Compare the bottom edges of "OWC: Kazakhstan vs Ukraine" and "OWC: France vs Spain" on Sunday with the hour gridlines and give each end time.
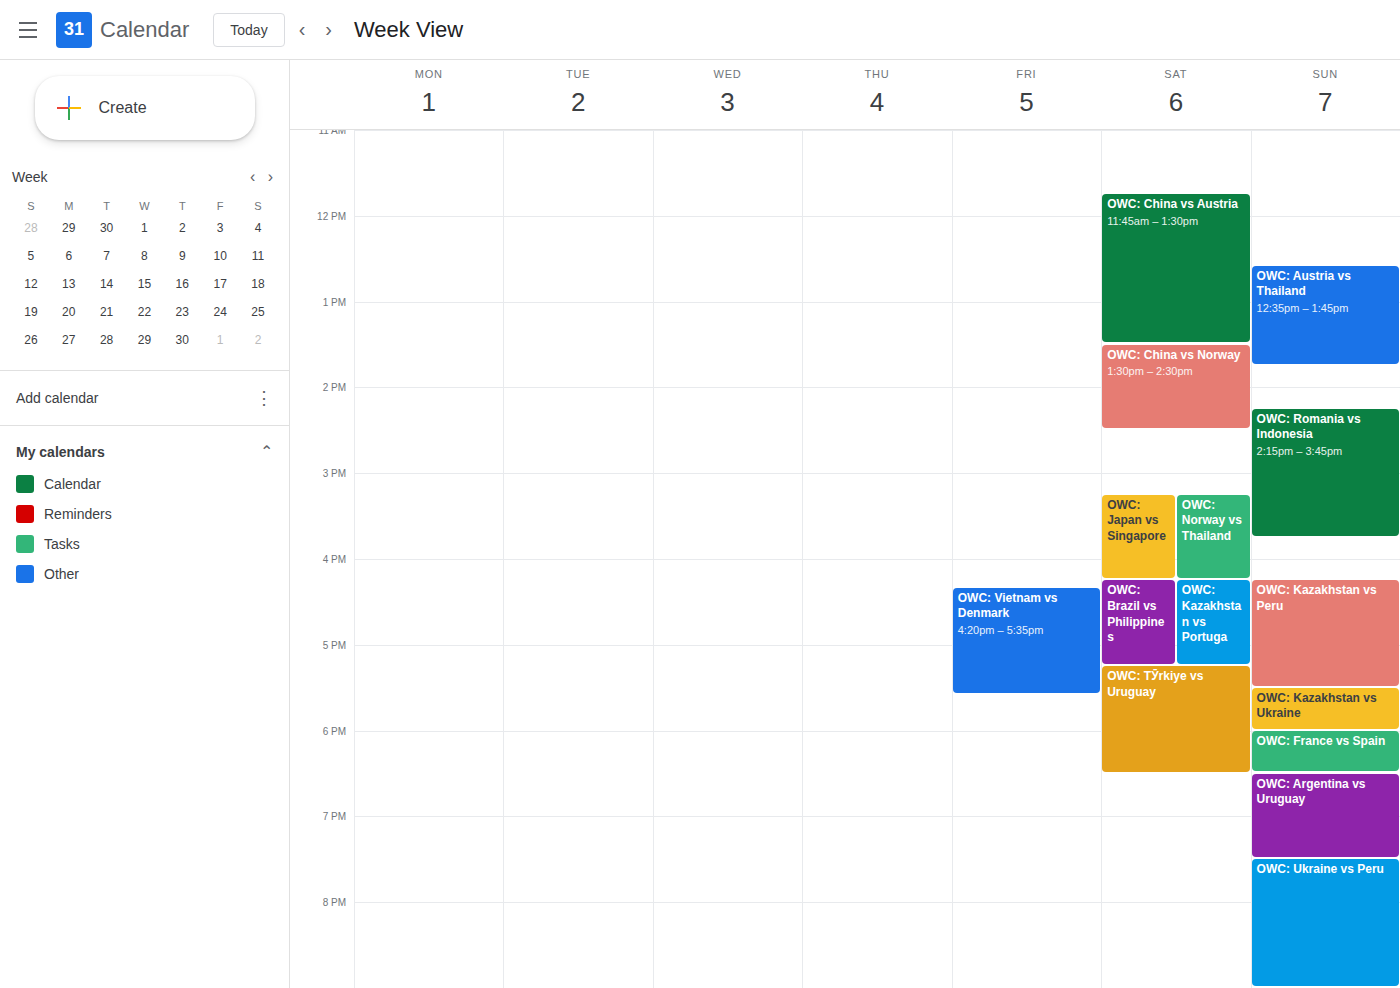
"OWC: Kazakhstan vs Ukraine": 6:00 PM, exactly on the 6 PM line. "OWC: France vs Spain": 6:30 PM, halfway between the 6 PM and 7 PM lines.